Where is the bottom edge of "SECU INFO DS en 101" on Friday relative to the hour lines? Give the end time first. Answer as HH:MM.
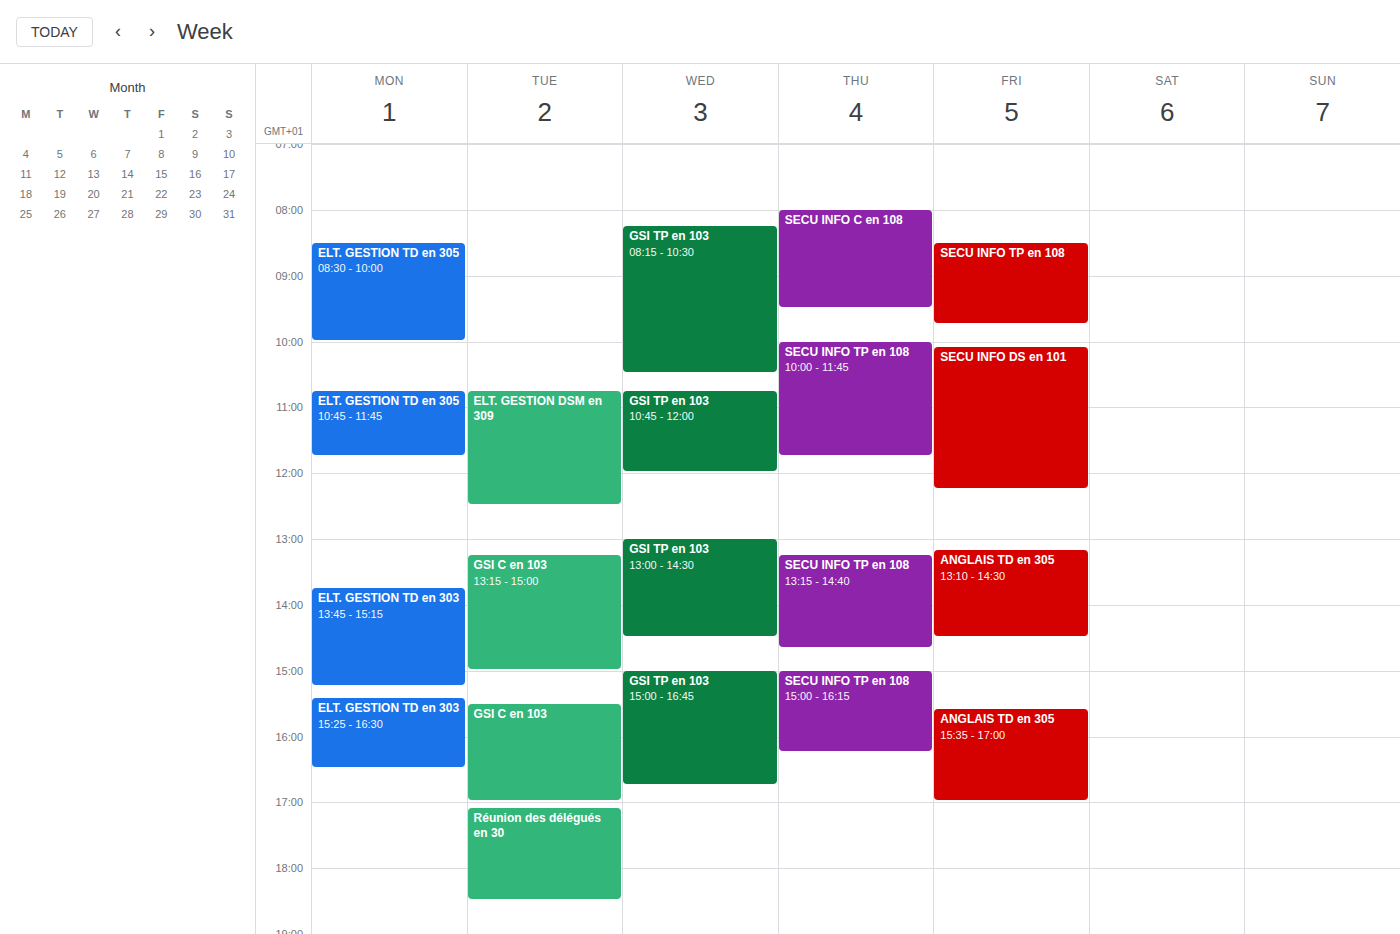
12:15 -- neither: a quarter of the way from the 12:00 line to the 13:00 line.